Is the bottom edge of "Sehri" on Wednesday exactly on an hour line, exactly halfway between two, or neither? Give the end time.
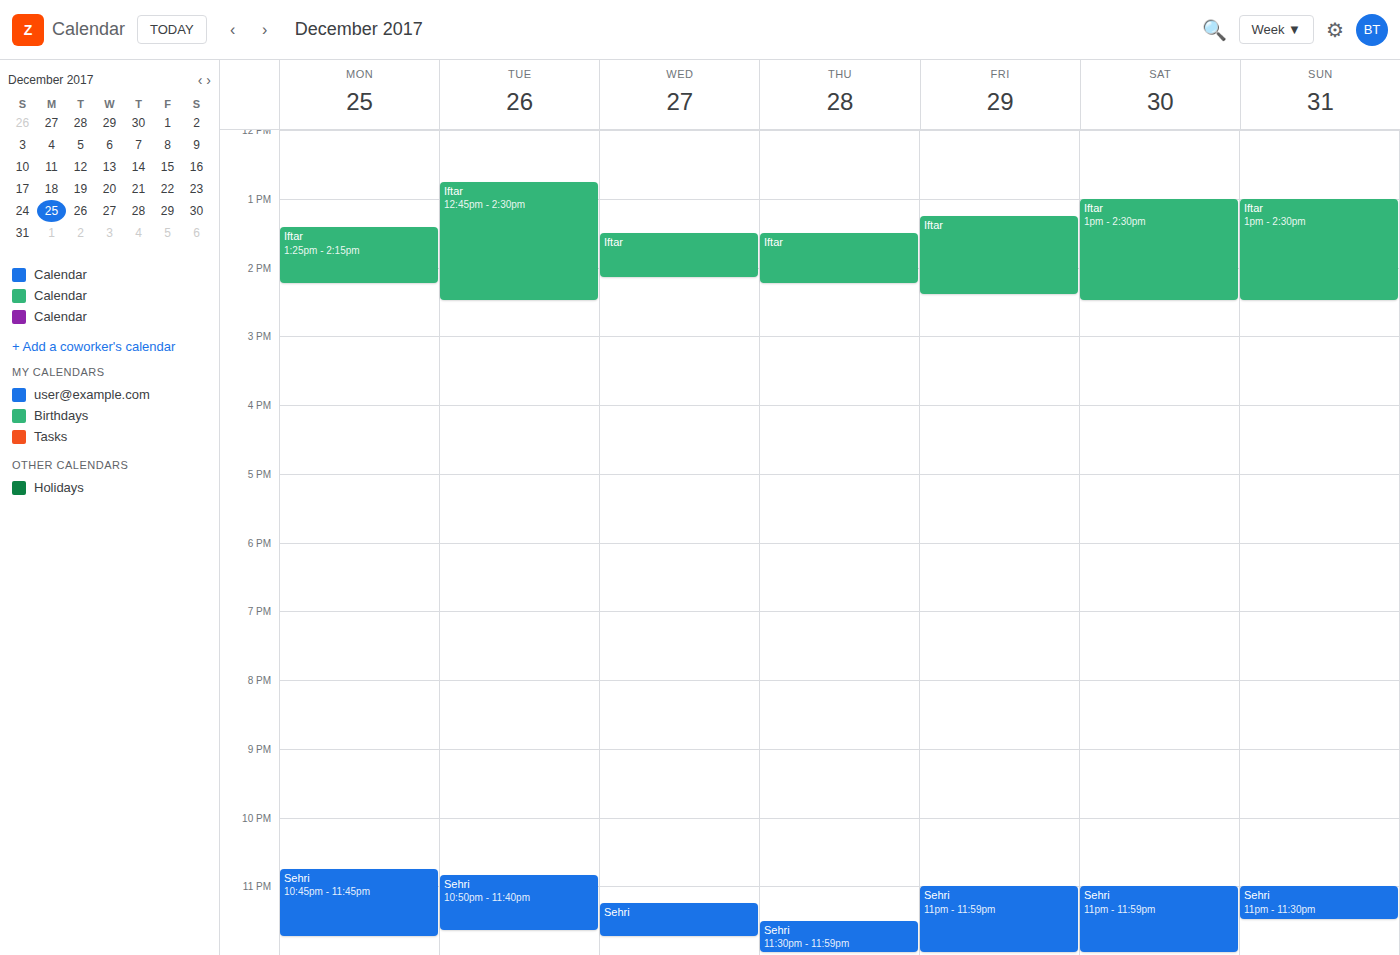
11:45 PM -- neither: three quarters of the way from the 11 PM line to the 12 AM line.